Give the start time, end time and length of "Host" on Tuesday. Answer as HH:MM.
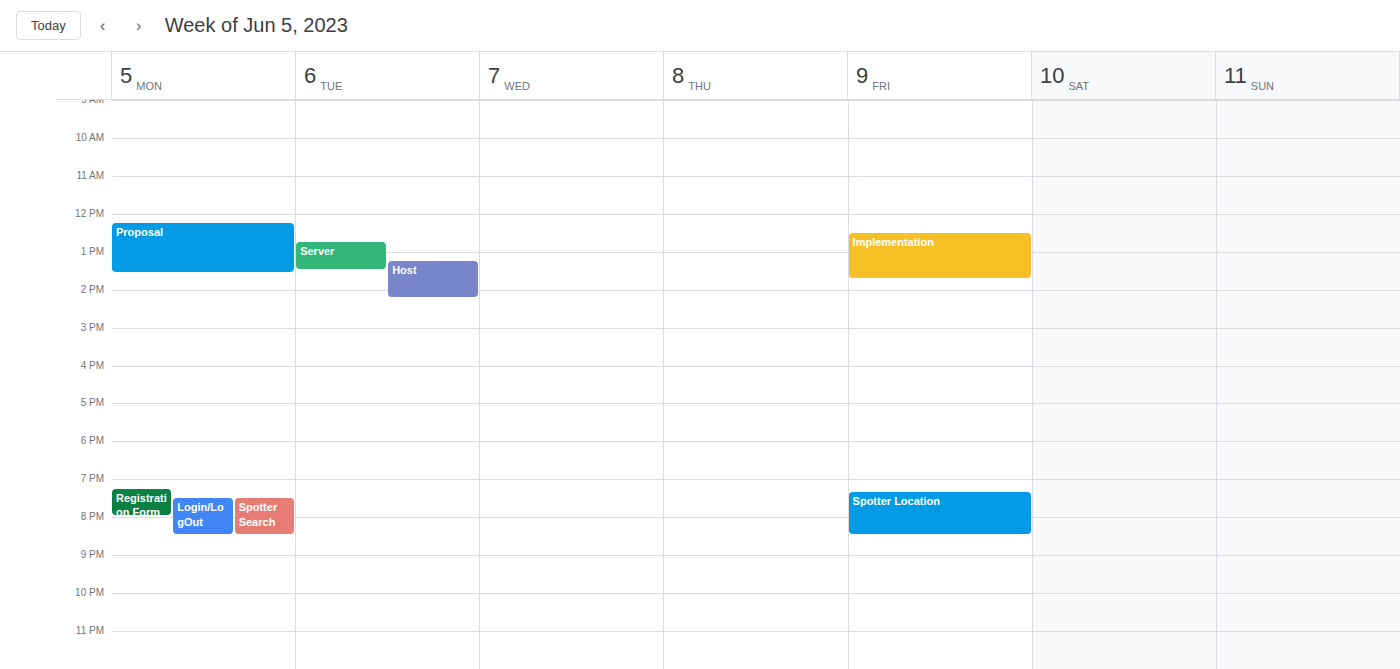
13:15 to 14:15, 1 hour